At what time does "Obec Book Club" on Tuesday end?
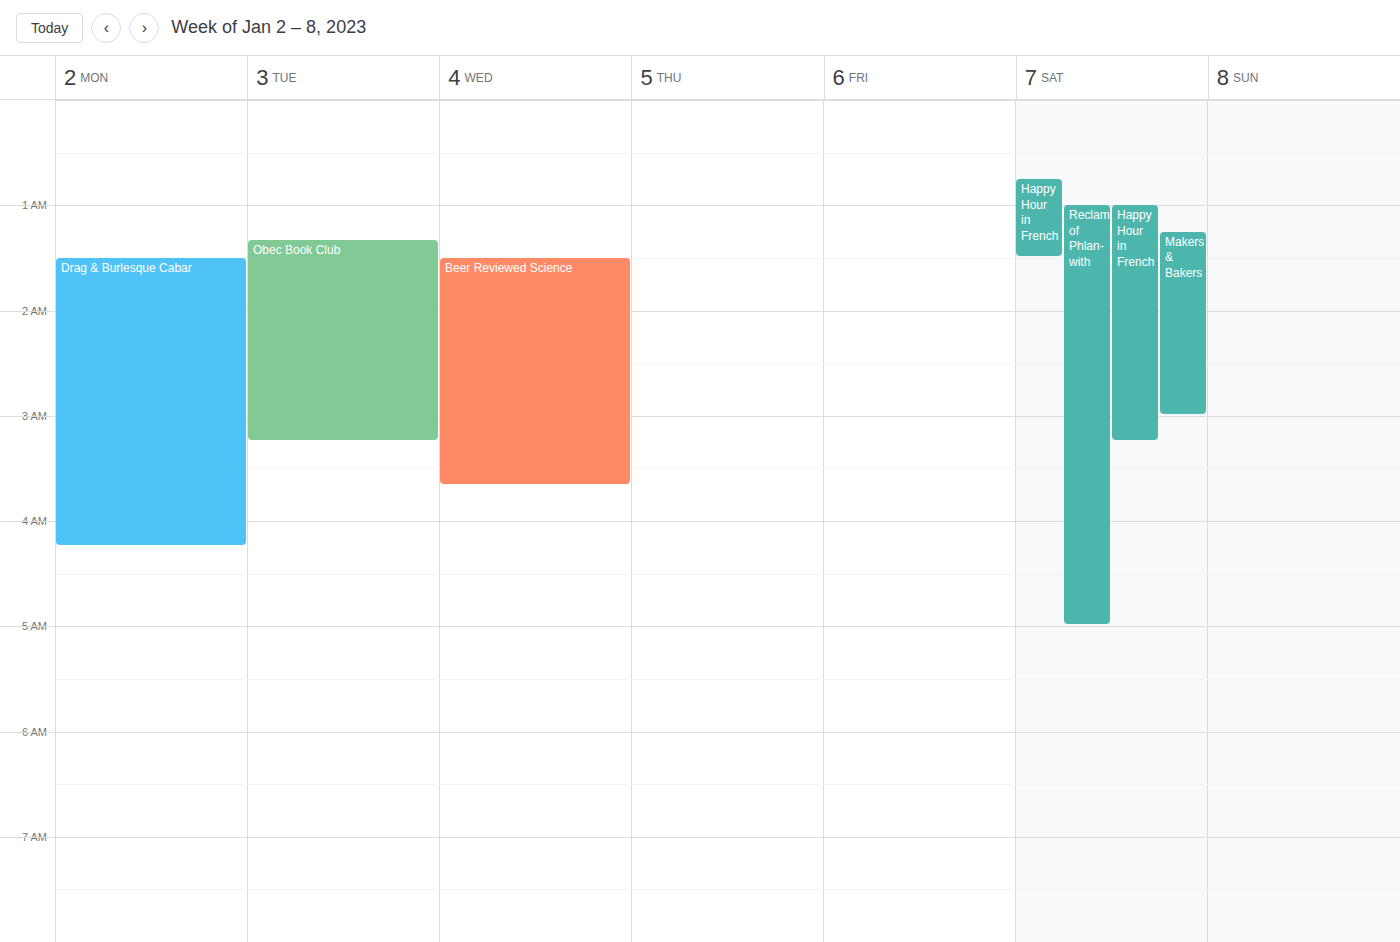
3:15 AM